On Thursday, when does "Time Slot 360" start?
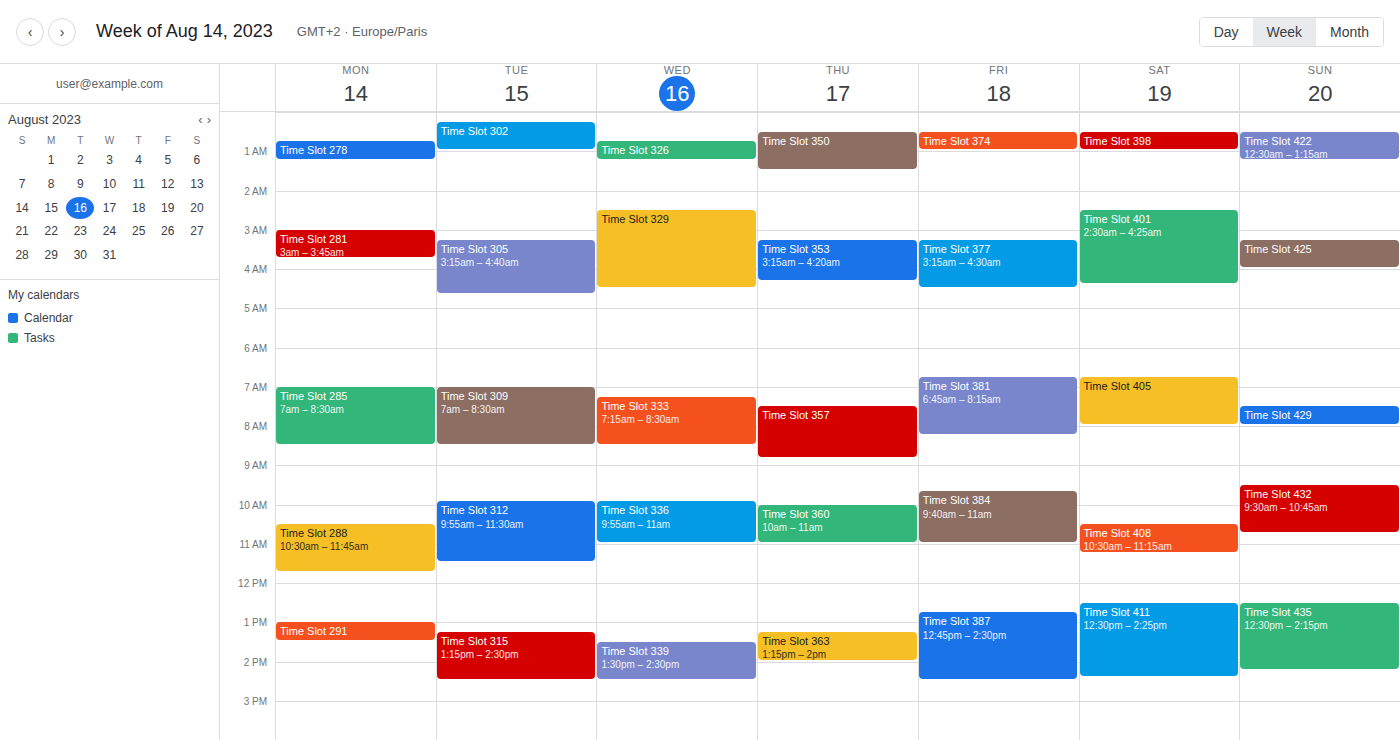
10:00